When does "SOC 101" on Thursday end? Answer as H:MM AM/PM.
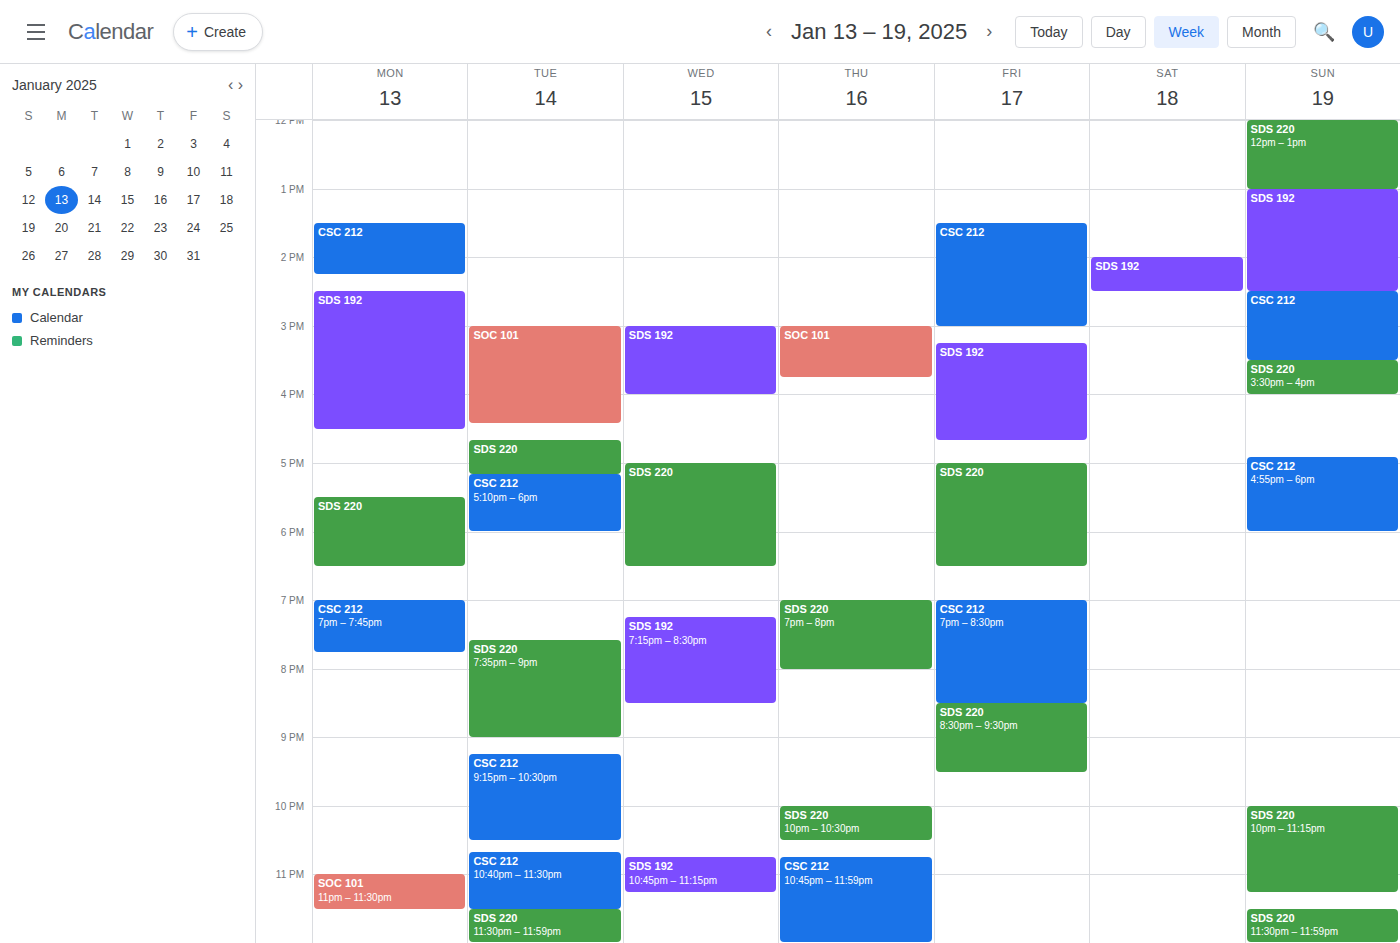
3:45 PM